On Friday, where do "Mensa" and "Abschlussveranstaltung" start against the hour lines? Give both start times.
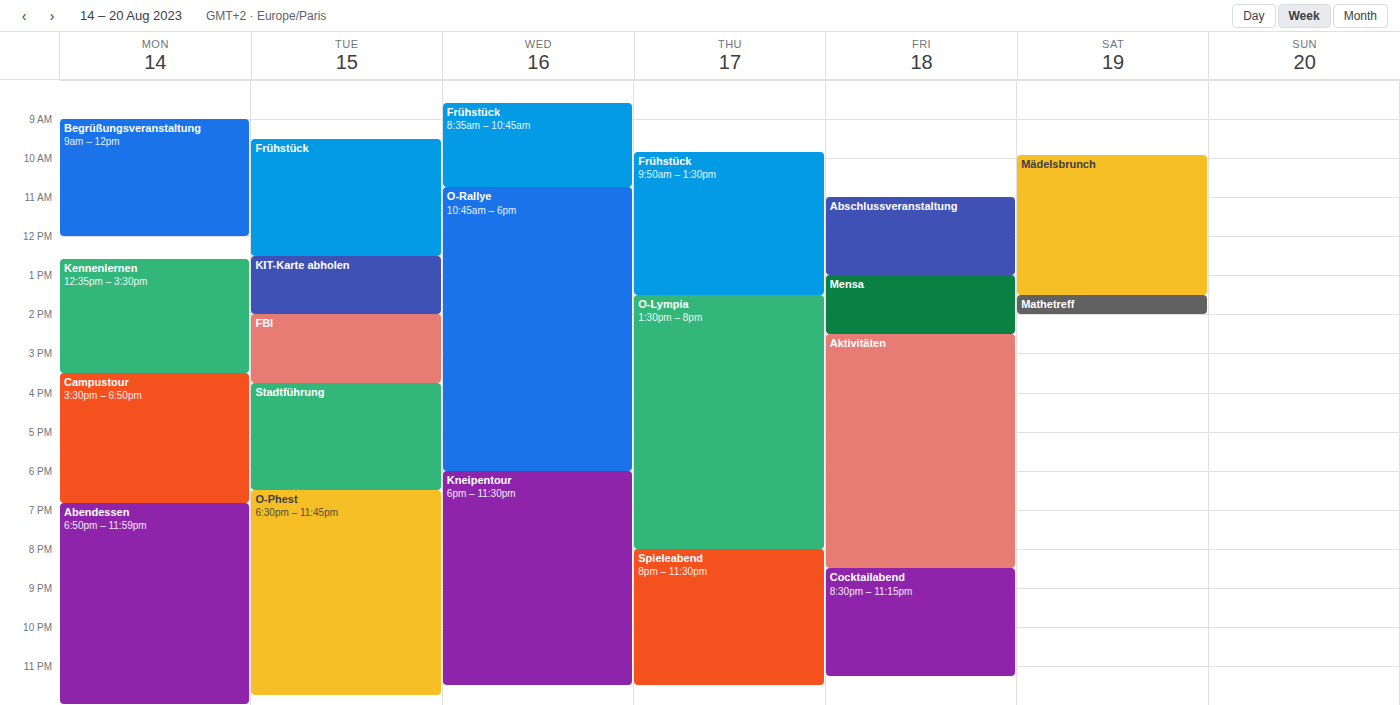
"Mensa": 1:00 PM, exactly on the 1 PM line. "Abschlussveranstaltung": 11:00 AM, exactly on the 11 AM line.